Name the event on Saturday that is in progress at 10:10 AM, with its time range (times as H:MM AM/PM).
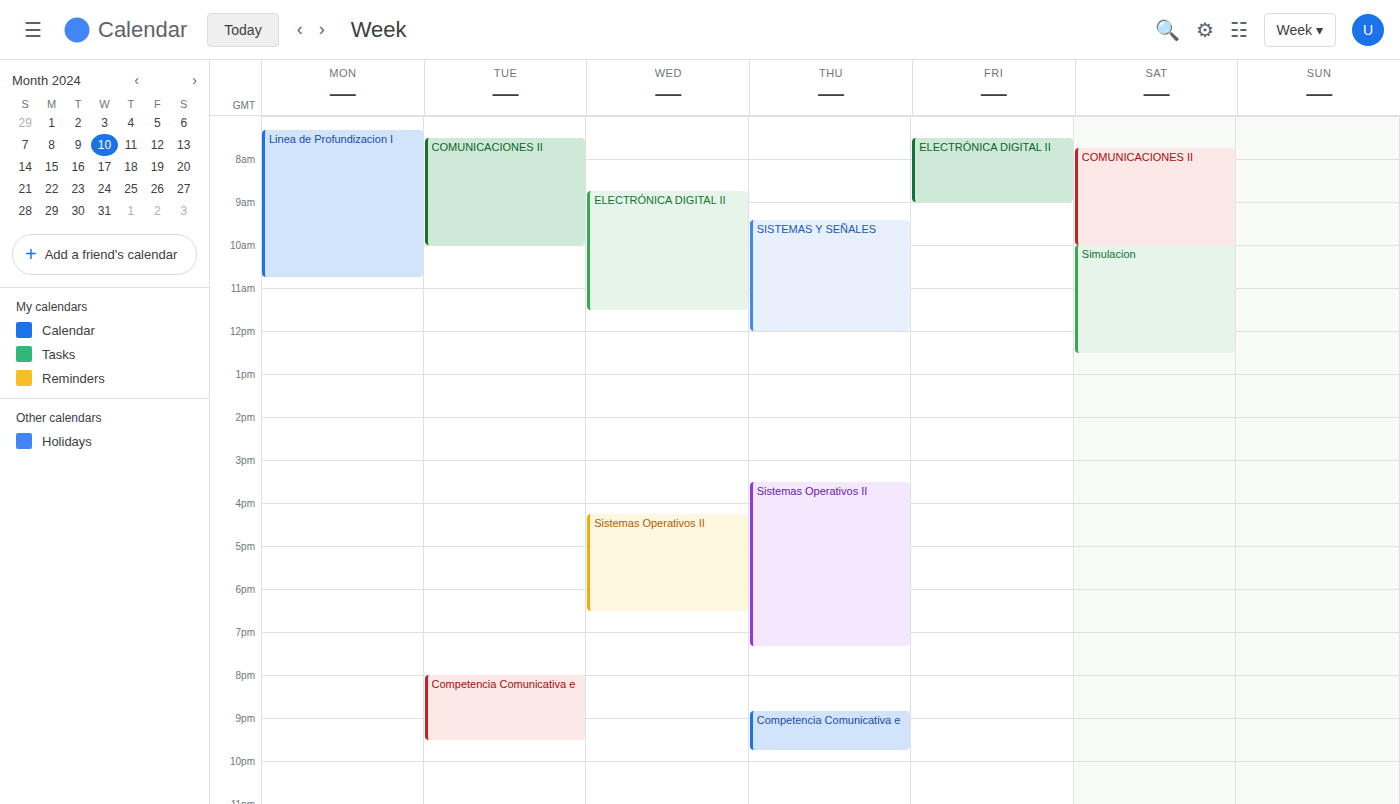
"Simulacion", 10:00 AM to 12:30 PM